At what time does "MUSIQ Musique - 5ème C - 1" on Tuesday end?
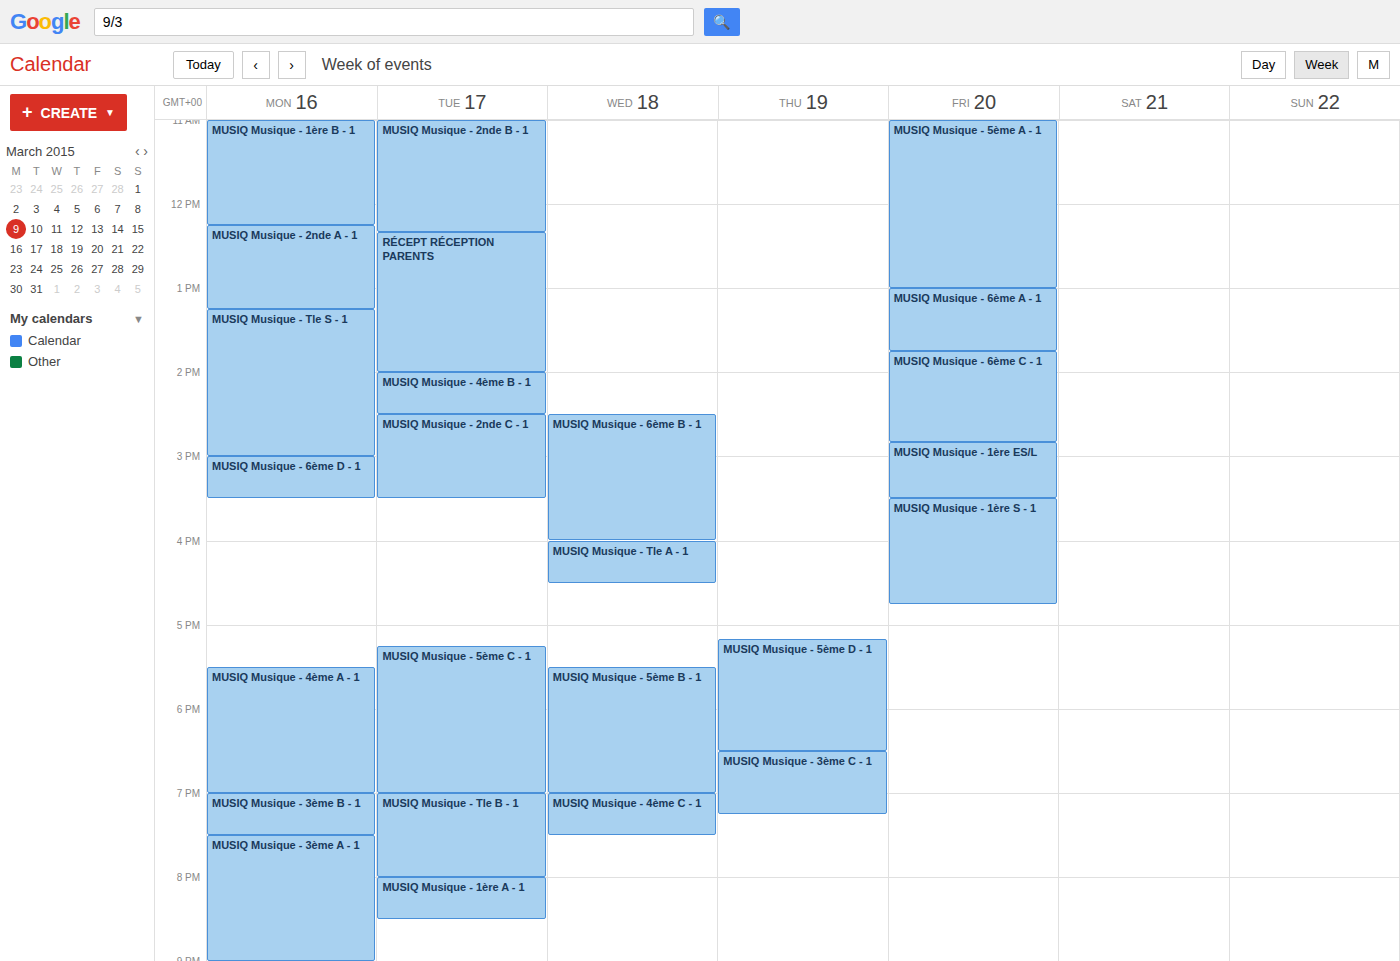
7:00 PM